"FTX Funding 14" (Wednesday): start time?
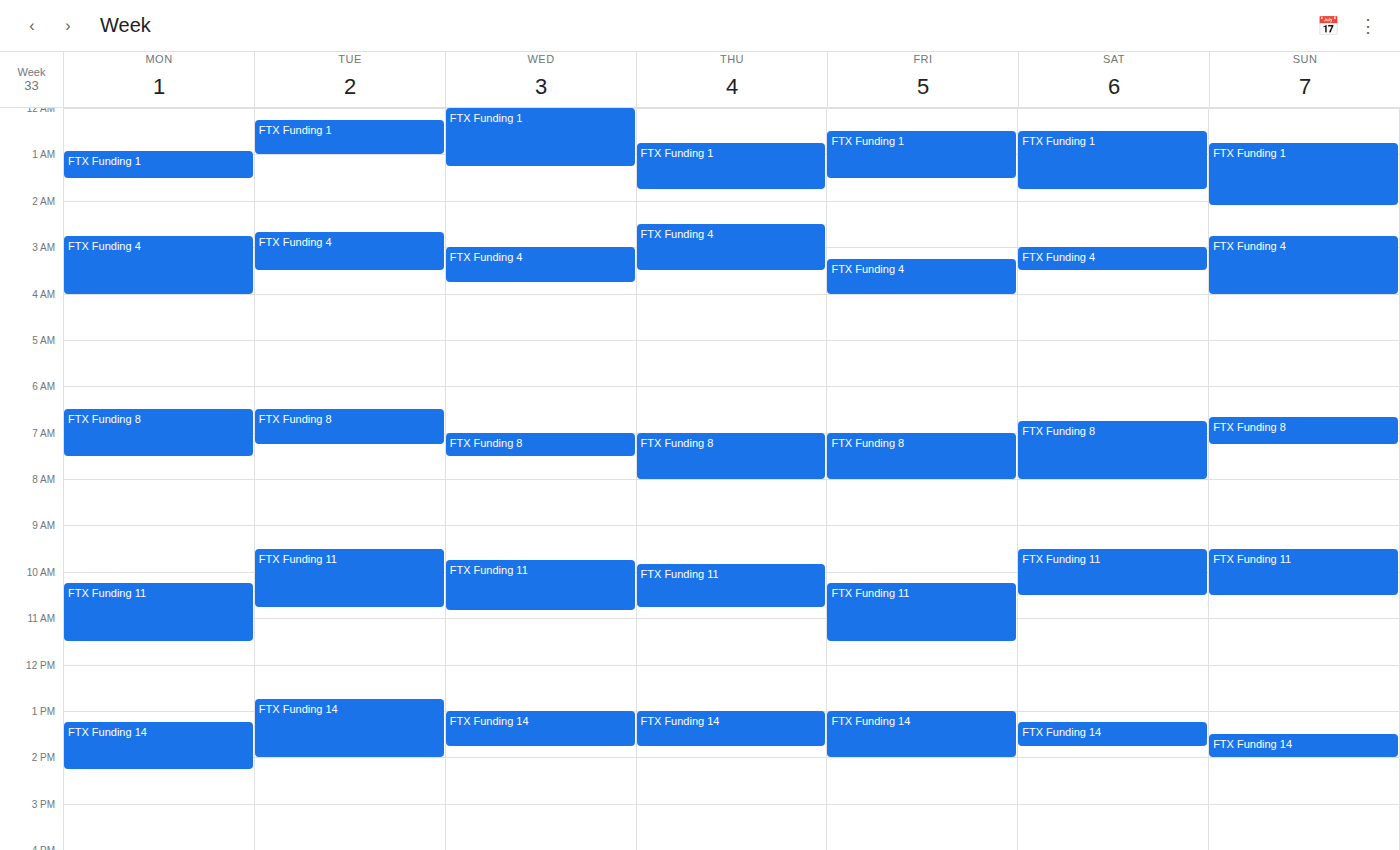
1:00 PM